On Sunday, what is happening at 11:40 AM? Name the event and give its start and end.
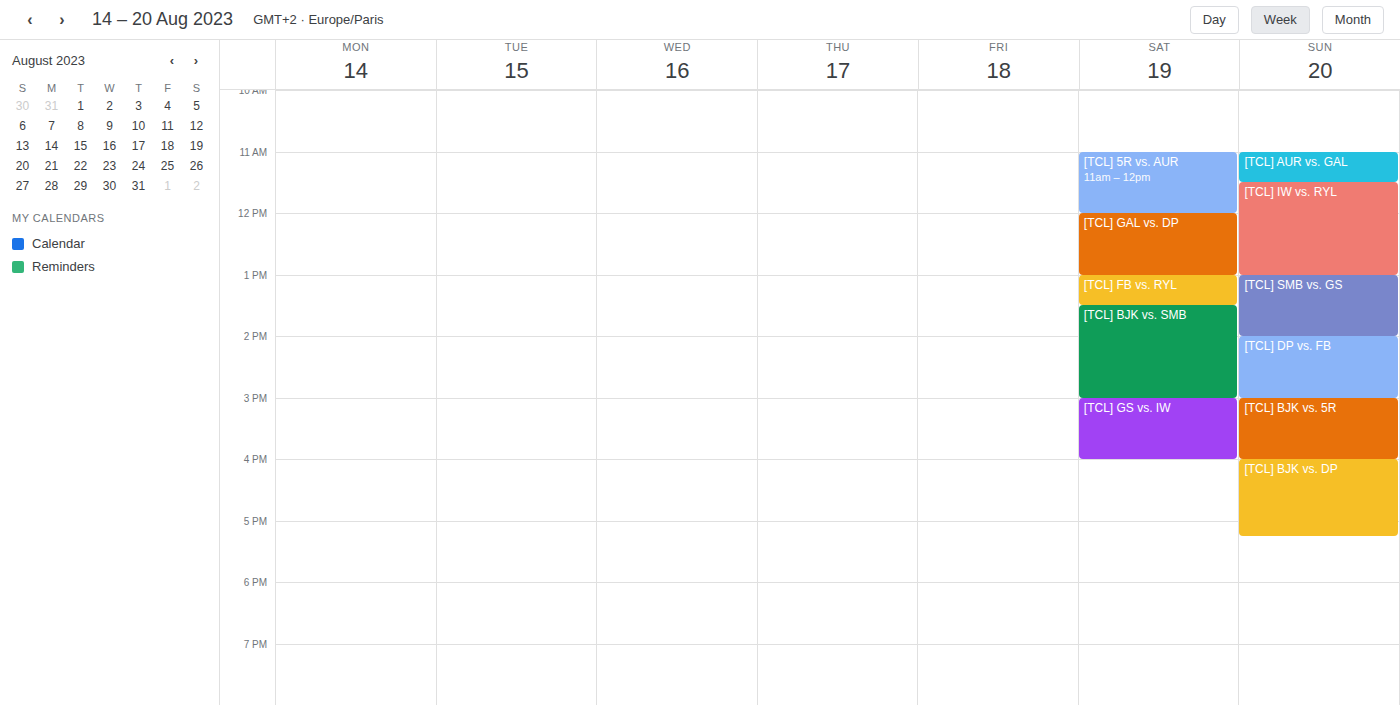
"[TCL] IW vs. RYL", 11:30 AM to 1:00 PM